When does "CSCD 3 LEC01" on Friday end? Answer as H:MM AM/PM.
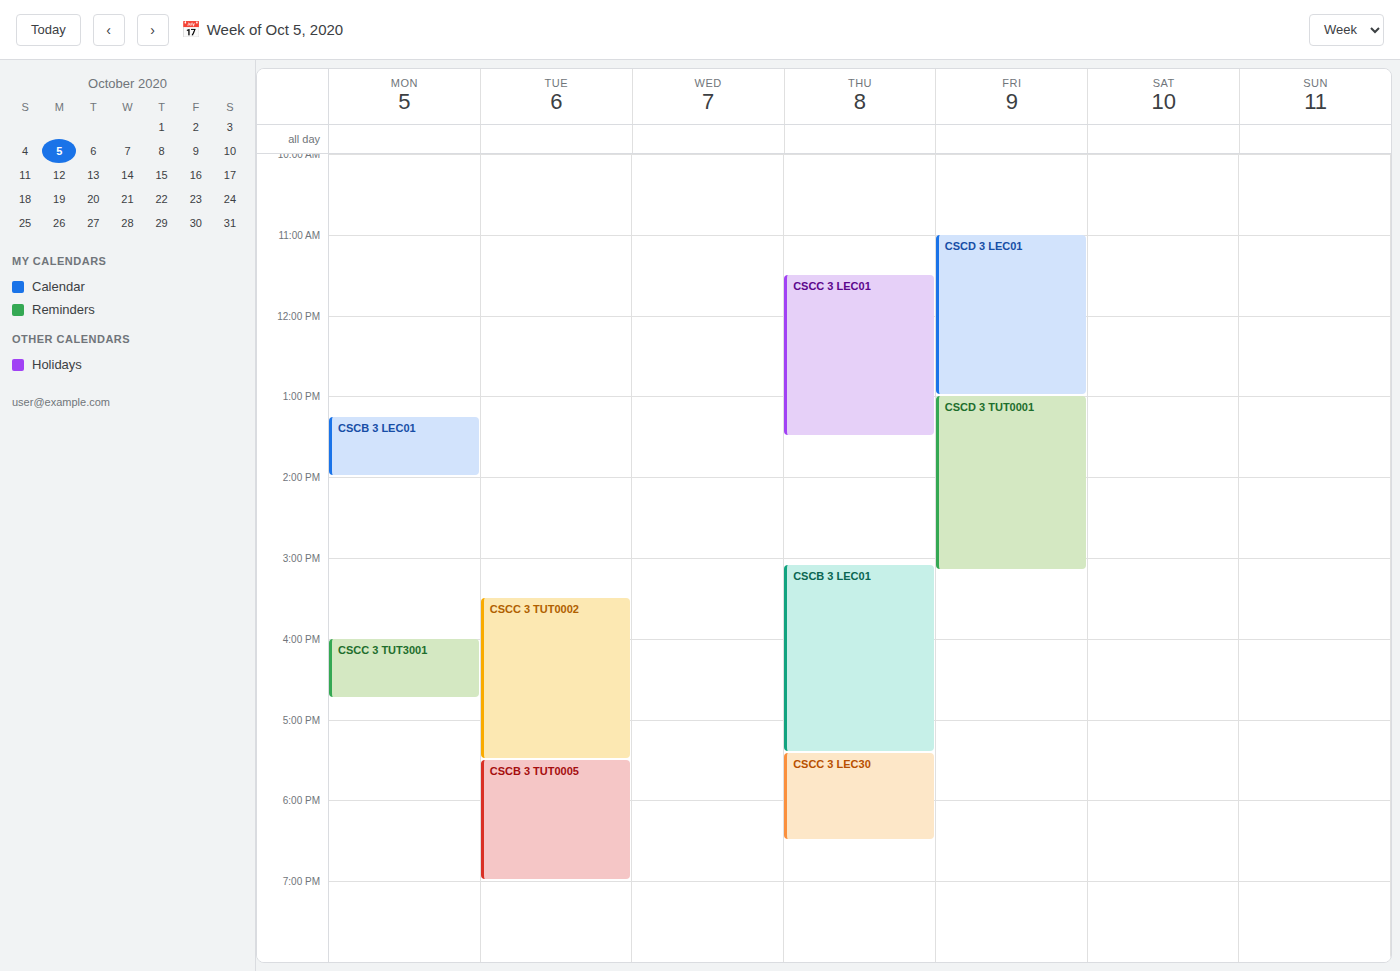
1:00 PM